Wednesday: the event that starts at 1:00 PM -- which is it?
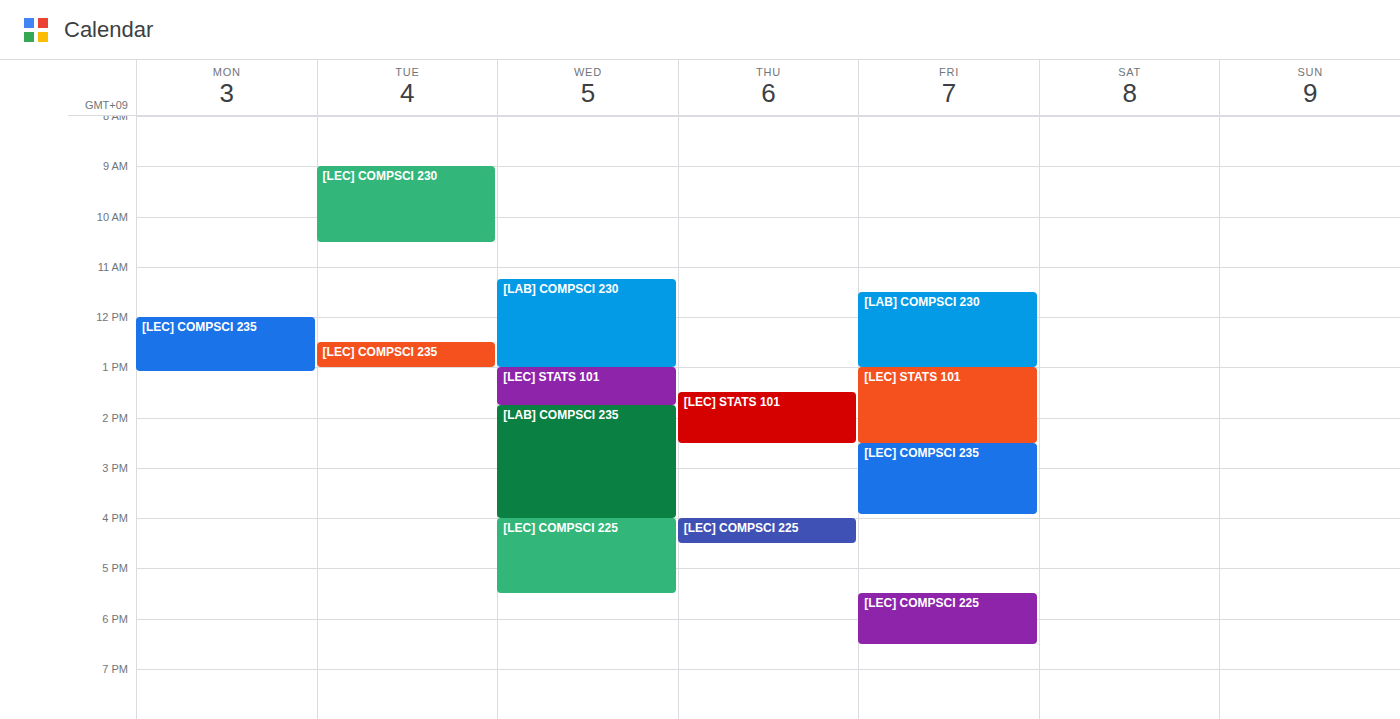
"[LEC] STATS 101"